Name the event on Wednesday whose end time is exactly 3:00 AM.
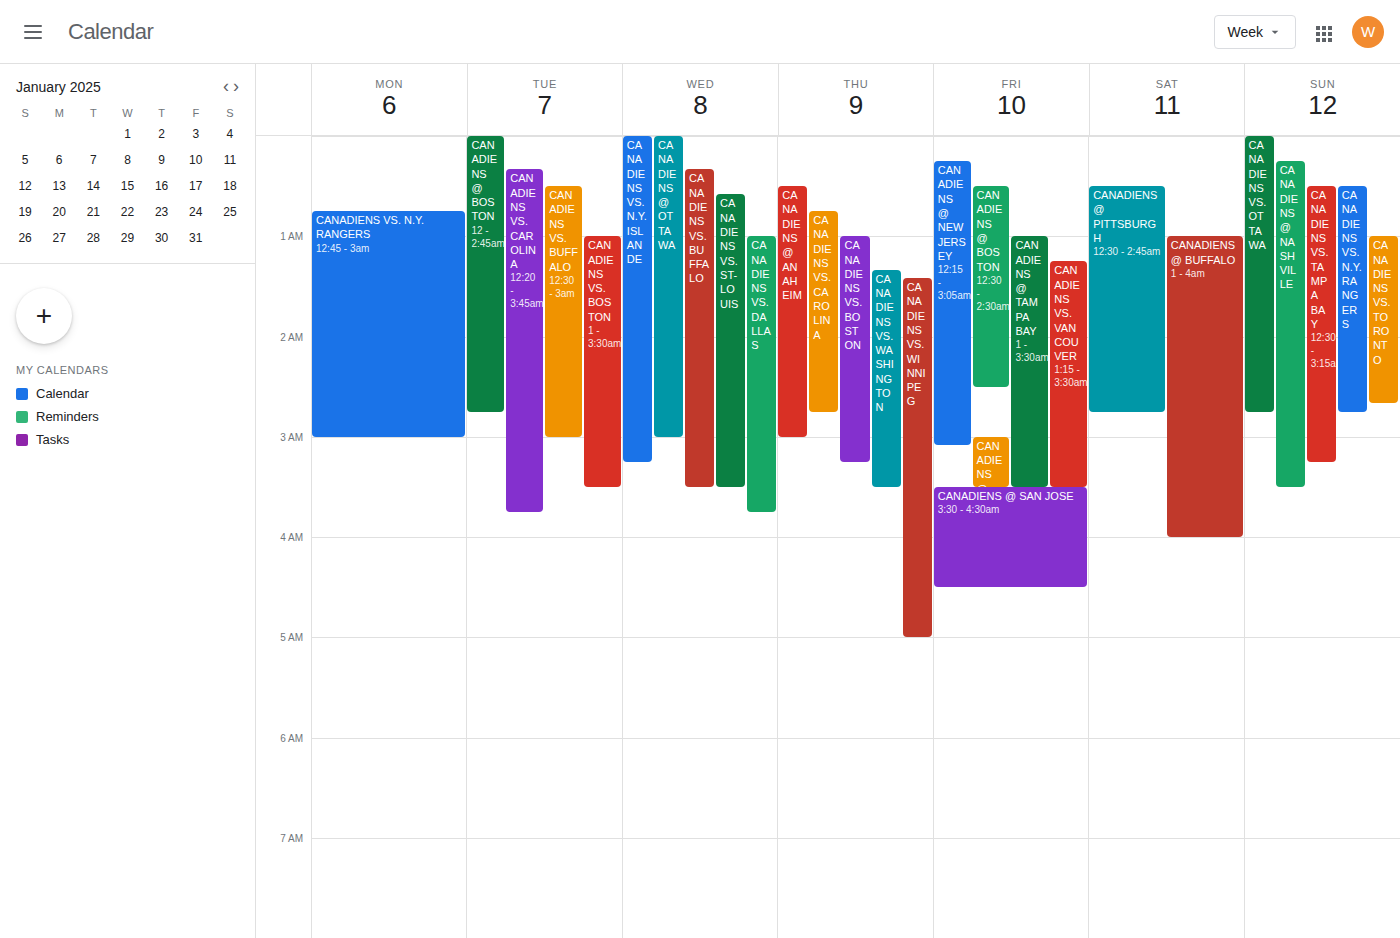
"CANADIENS @ OTTAWA"